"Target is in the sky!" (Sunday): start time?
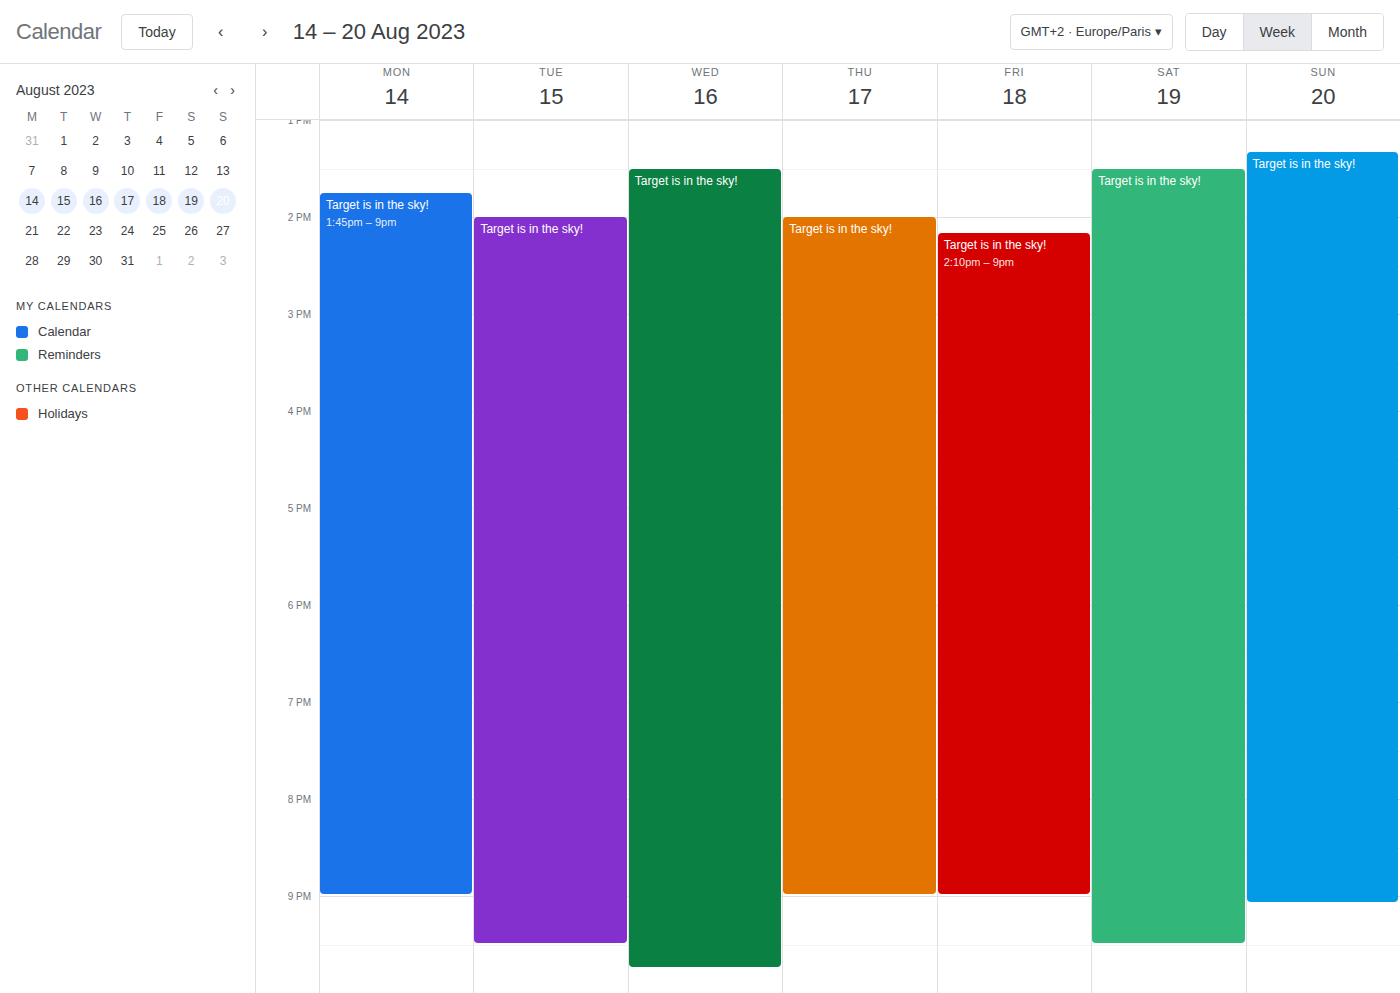
13:20